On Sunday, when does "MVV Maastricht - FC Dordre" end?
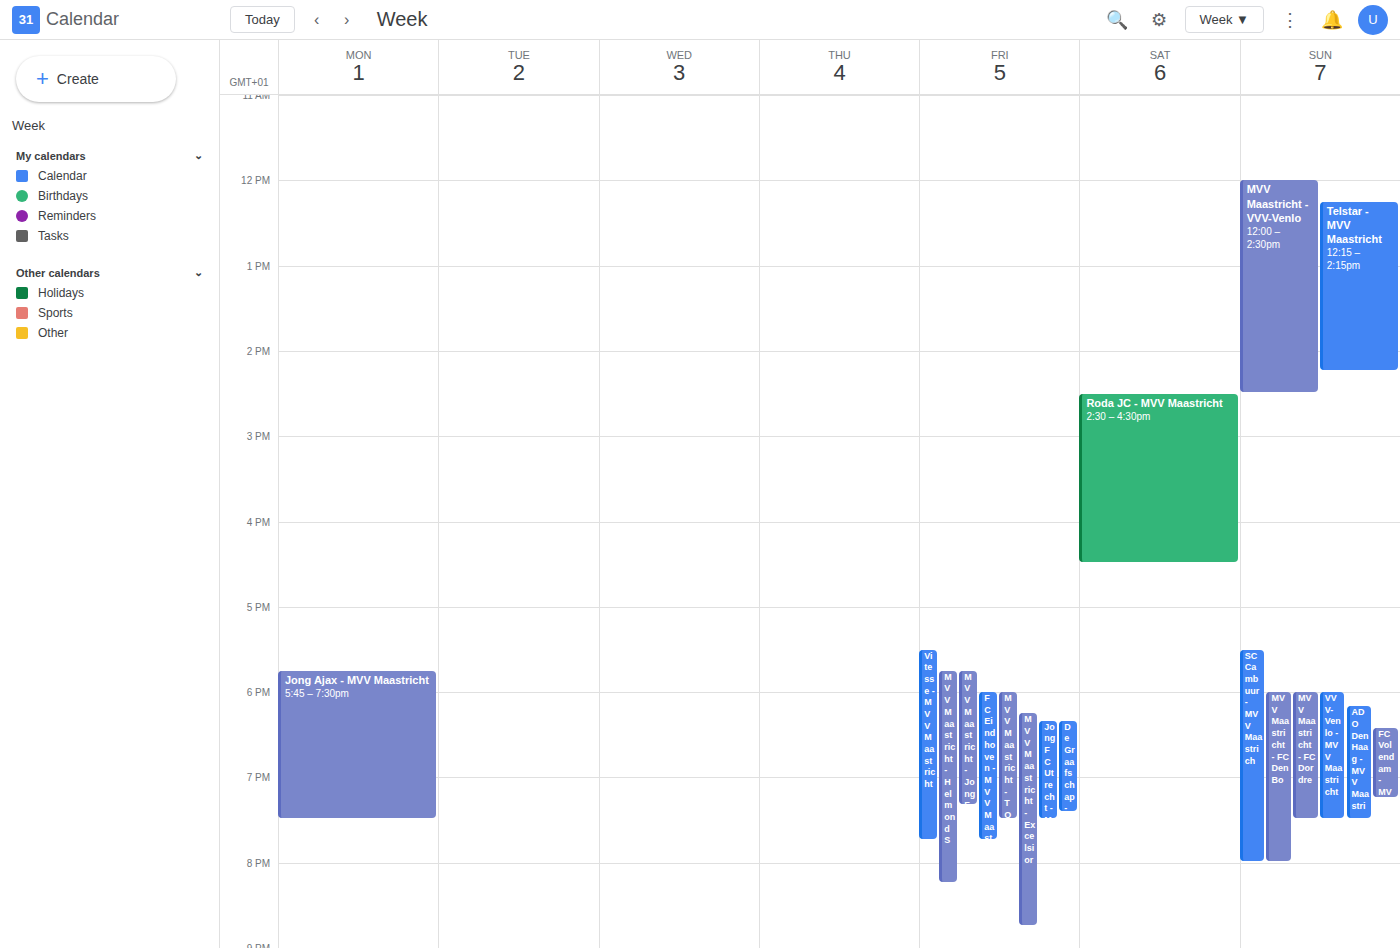
7:30 PM